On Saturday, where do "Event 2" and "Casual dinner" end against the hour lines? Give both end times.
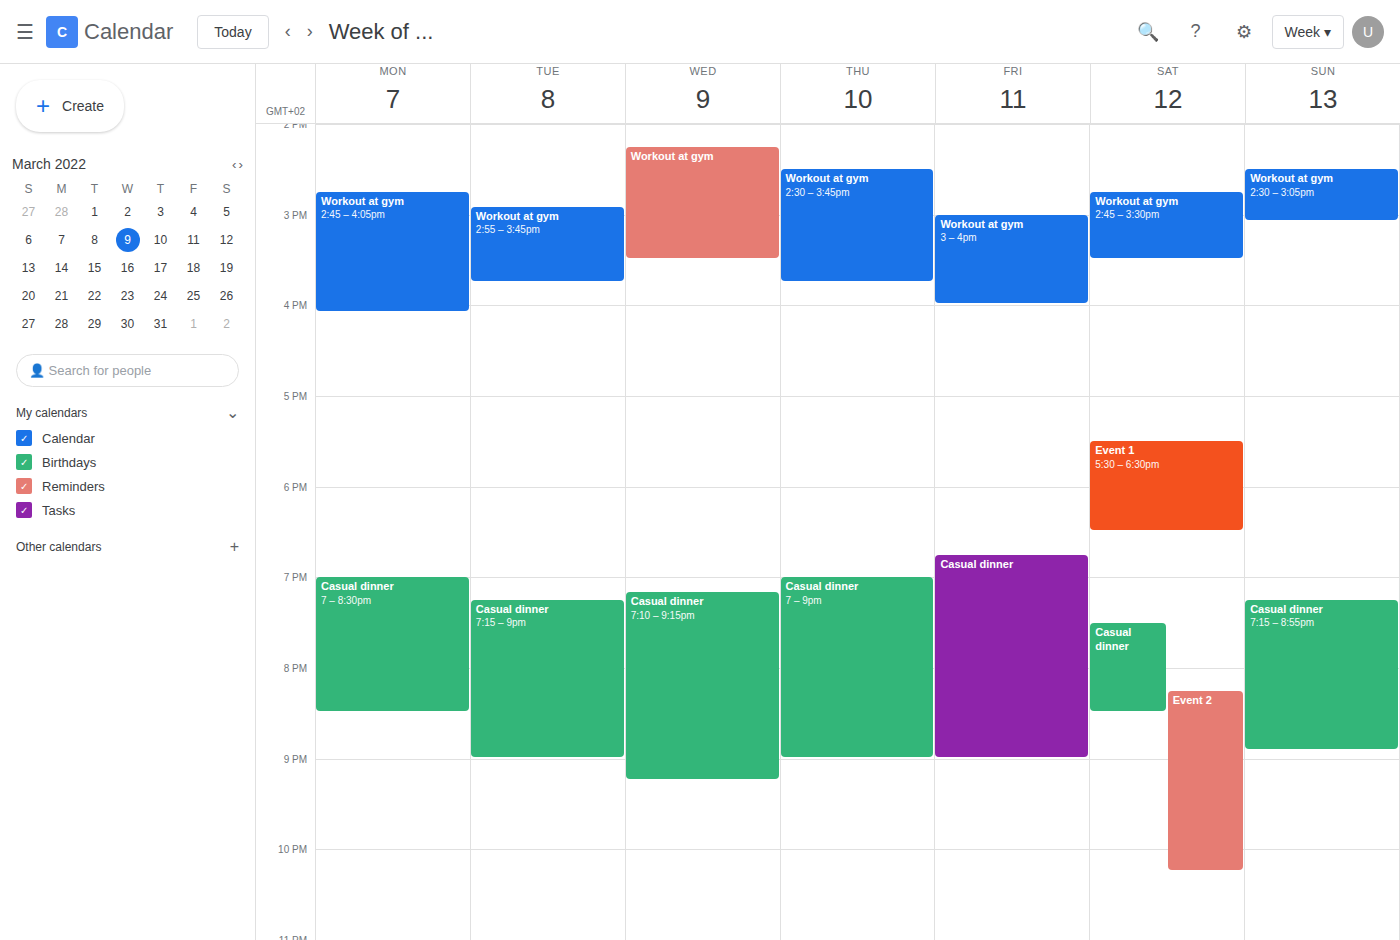
"Event 2": 10:15 PM, neither: a quarter of the way from the 10 PM line to the 11 PM line. "Casual dinner": 8:30 PM, halfway between the 8 PM and 9 PM lines.